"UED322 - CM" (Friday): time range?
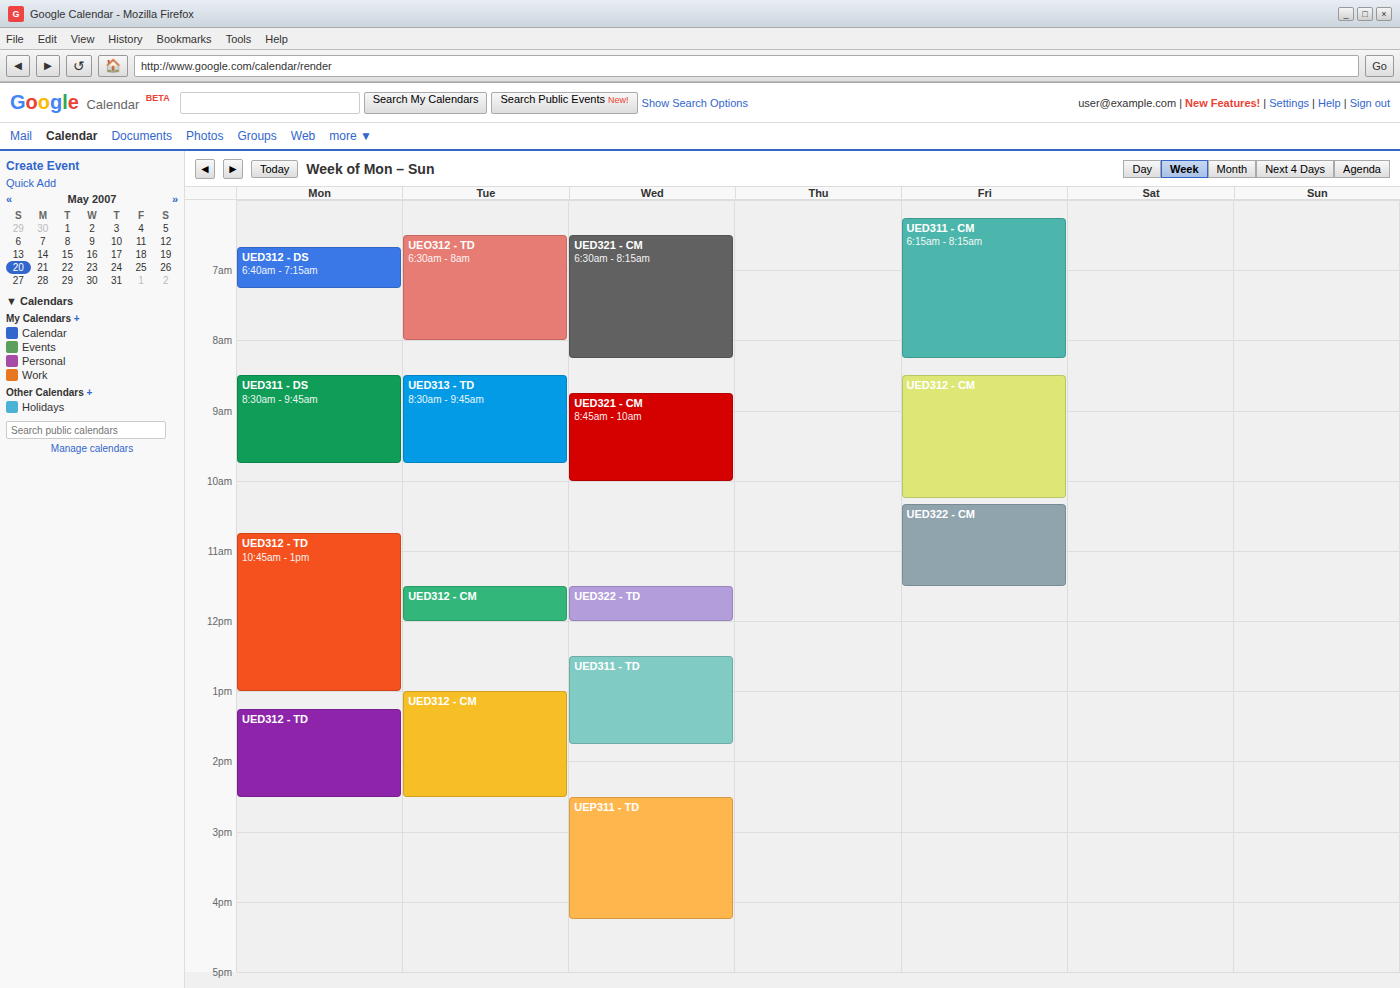
10:20 to 11:30